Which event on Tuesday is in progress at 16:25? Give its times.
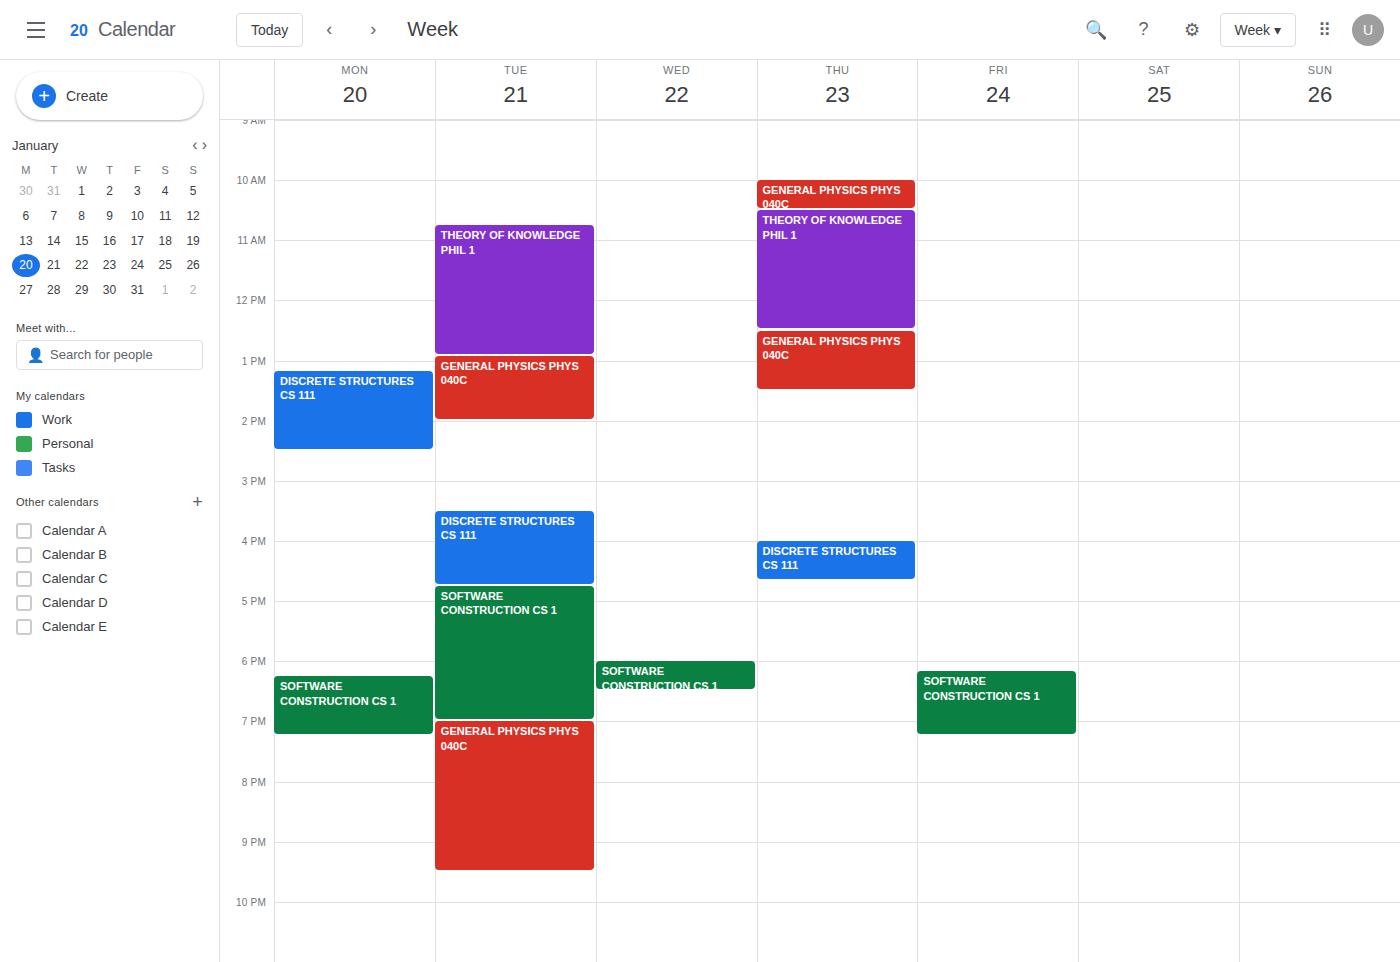
"DISCRETE STRUCTURES CS 111", 15:30 to 16:45